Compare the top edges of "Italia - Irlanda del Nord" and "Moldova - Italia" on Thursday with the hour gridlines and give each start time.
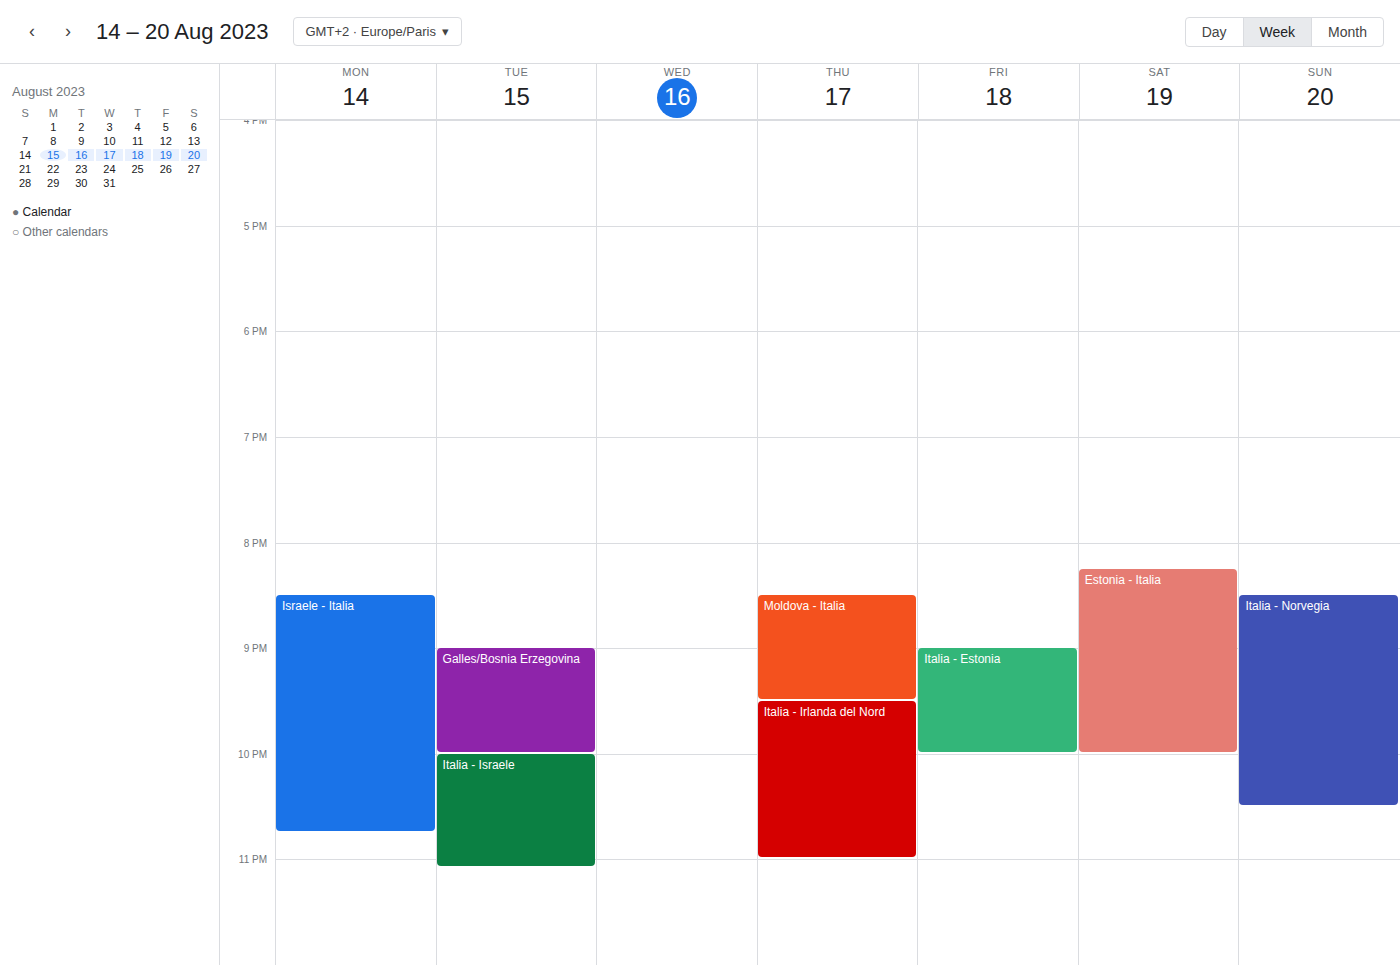
"Italia - Irlanda del Nord": 9:30 PM, halfway between the 9 PM and 10 PM lines. "Moldova - Italia": 8:30 PM, halfway between the 8 PM and 9 PM lines.